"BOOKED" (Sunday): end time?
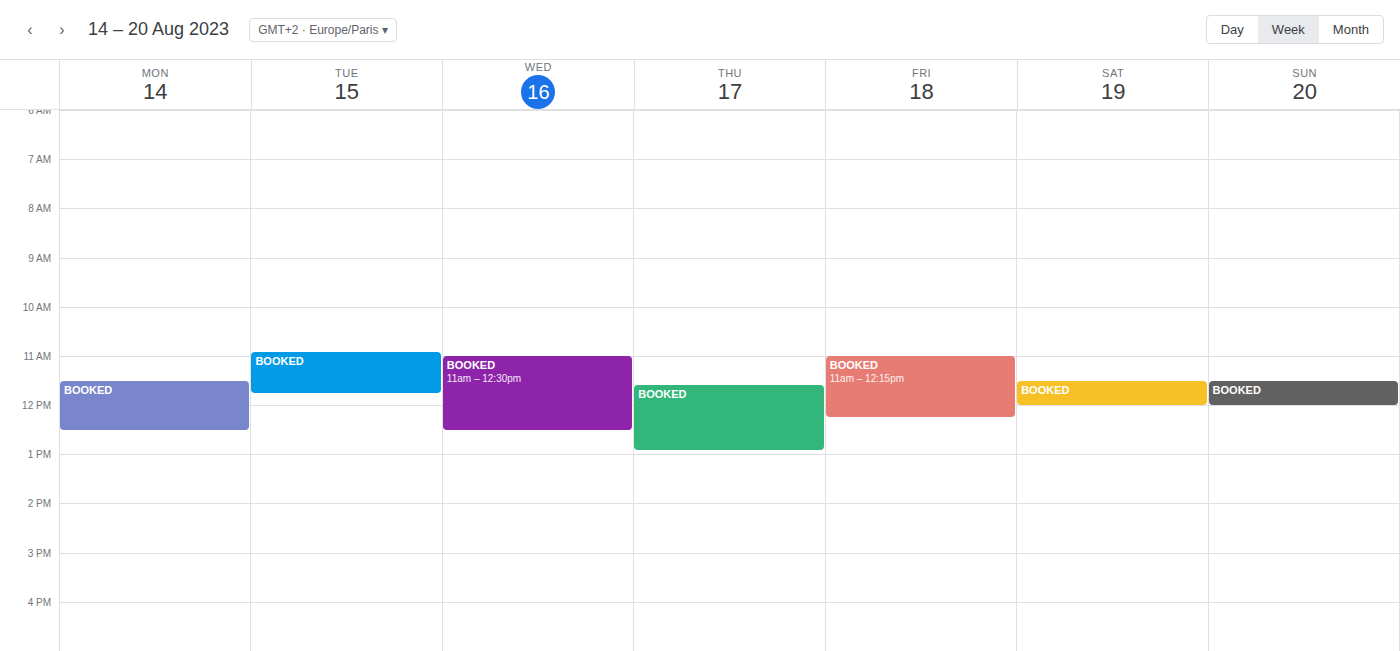
12:00 PM